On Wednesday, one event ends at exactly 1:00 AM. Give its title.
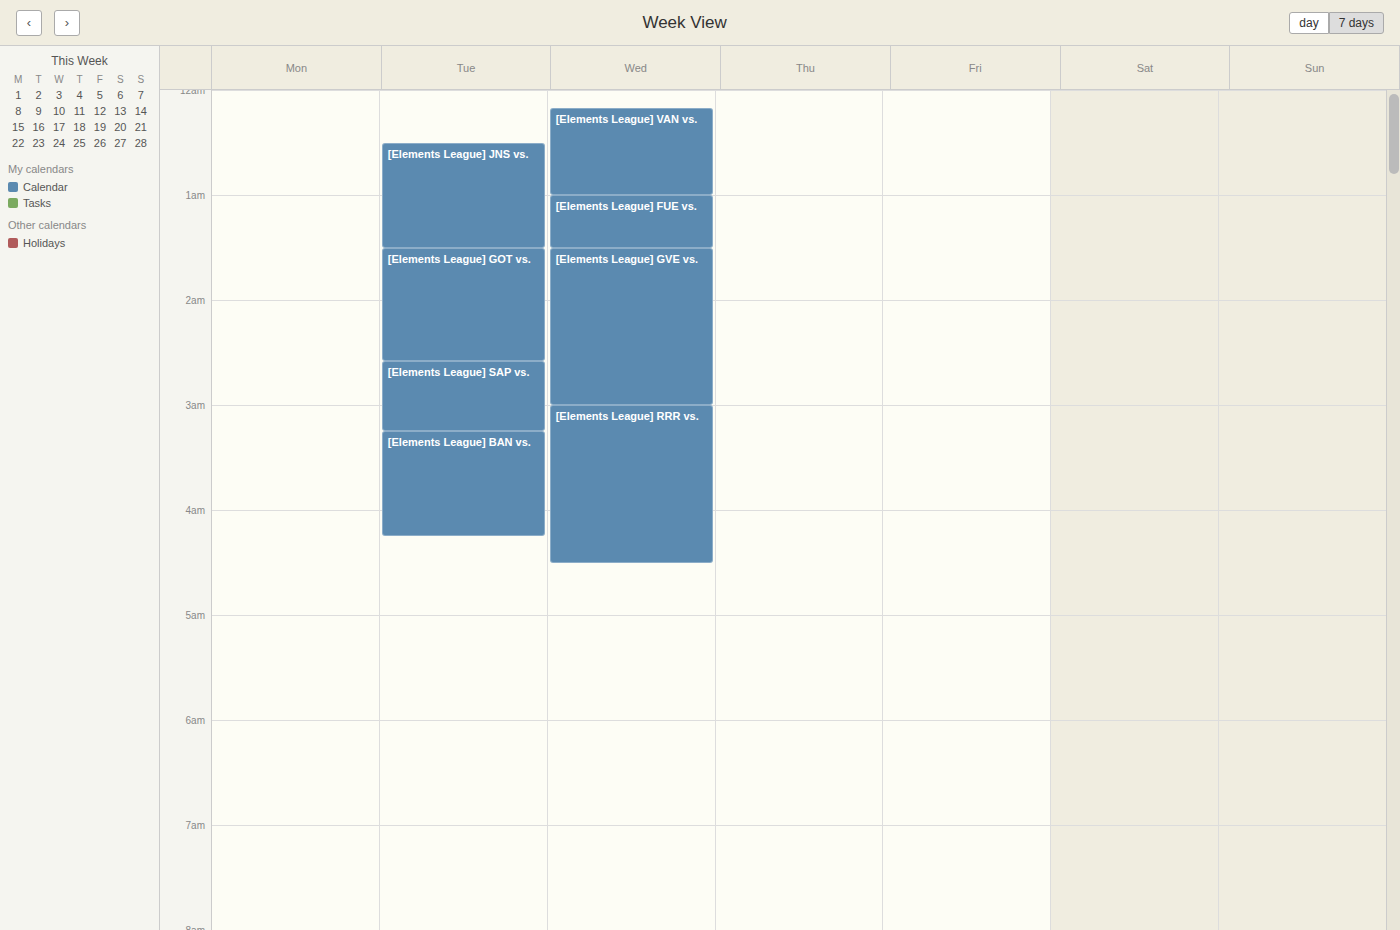
"[Elements League] VAN vs."